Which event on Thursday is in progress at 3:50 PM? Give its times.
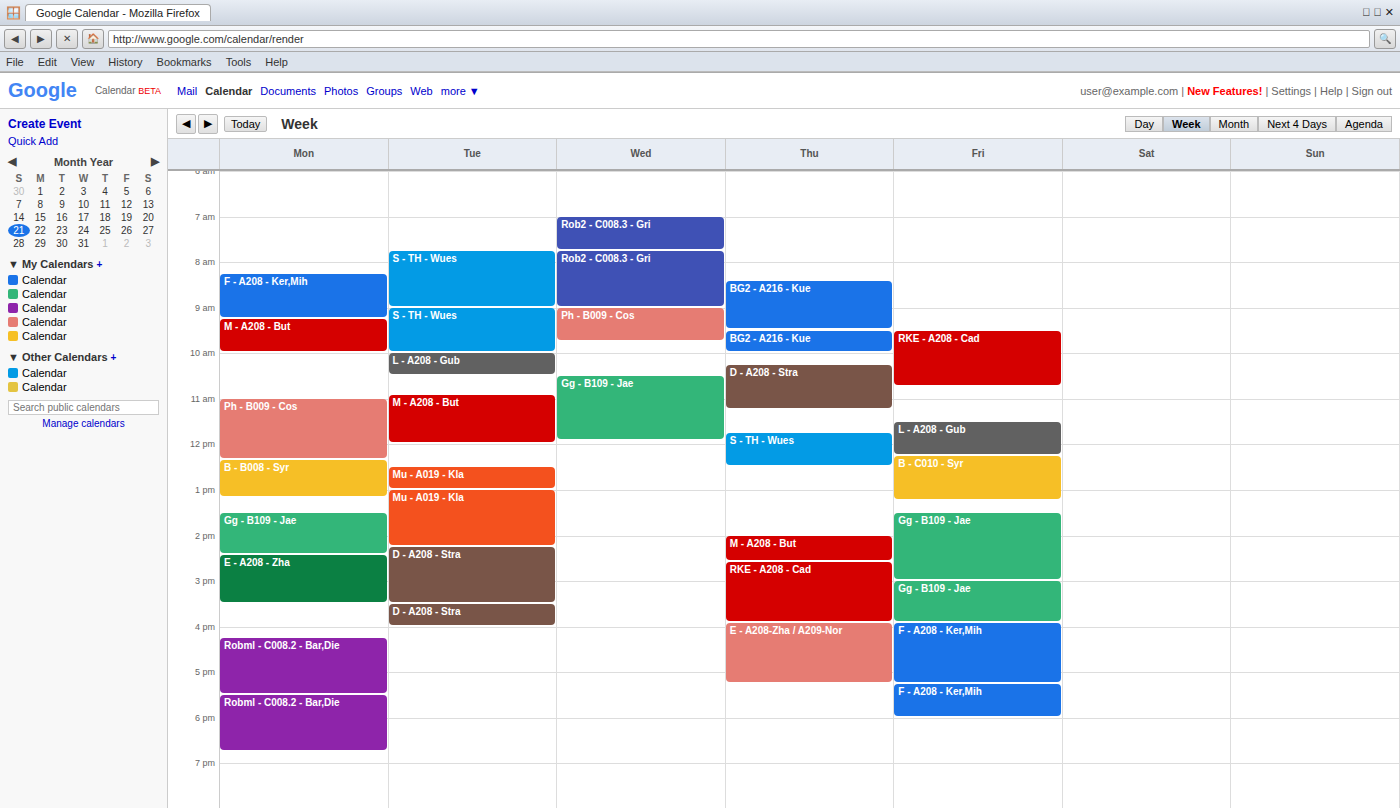
"RKE - A208 - Cad", 2:35 PM to 3:55 PM